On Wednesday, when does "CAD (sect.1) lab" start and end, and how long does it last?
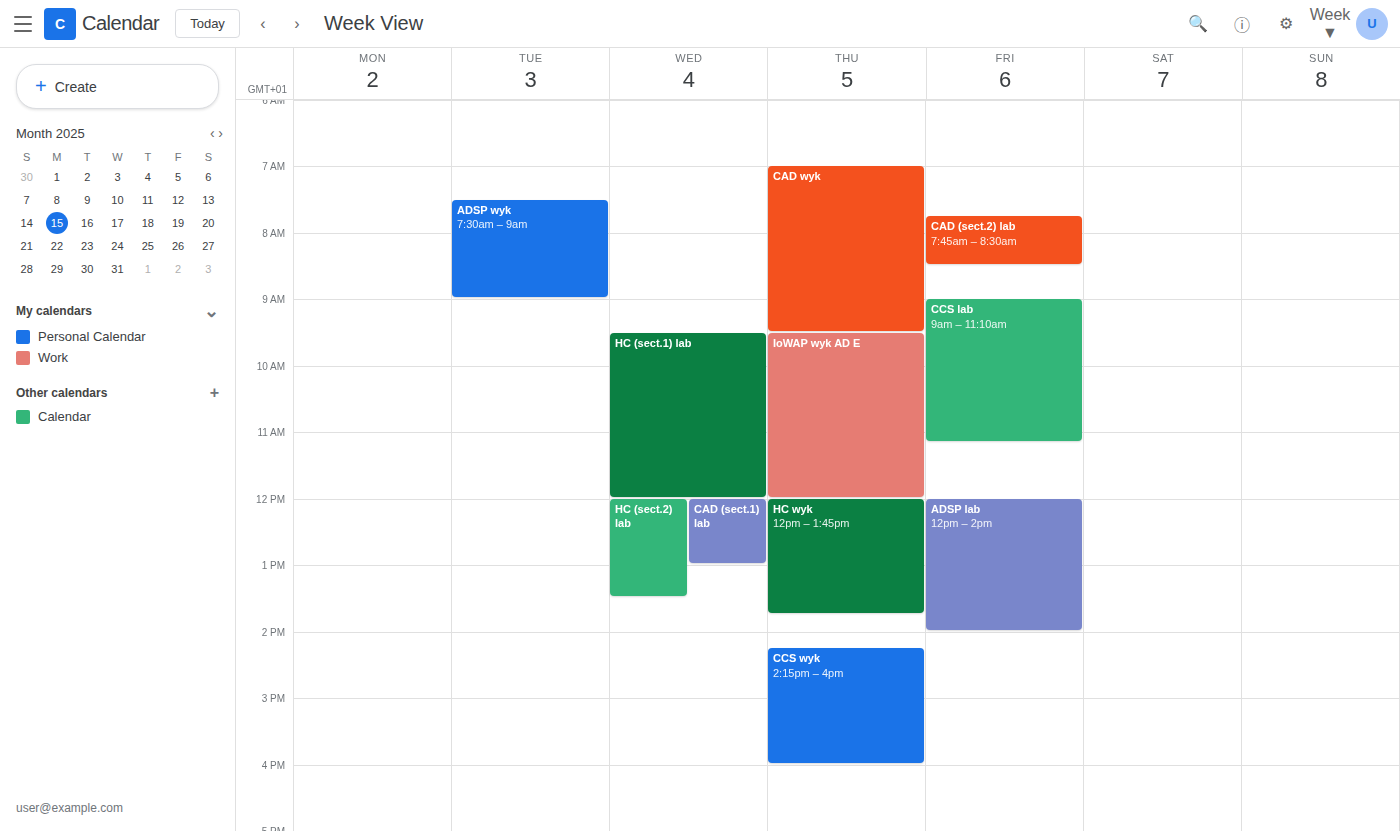
12:00 PM to 1:00 PM, 1 hour